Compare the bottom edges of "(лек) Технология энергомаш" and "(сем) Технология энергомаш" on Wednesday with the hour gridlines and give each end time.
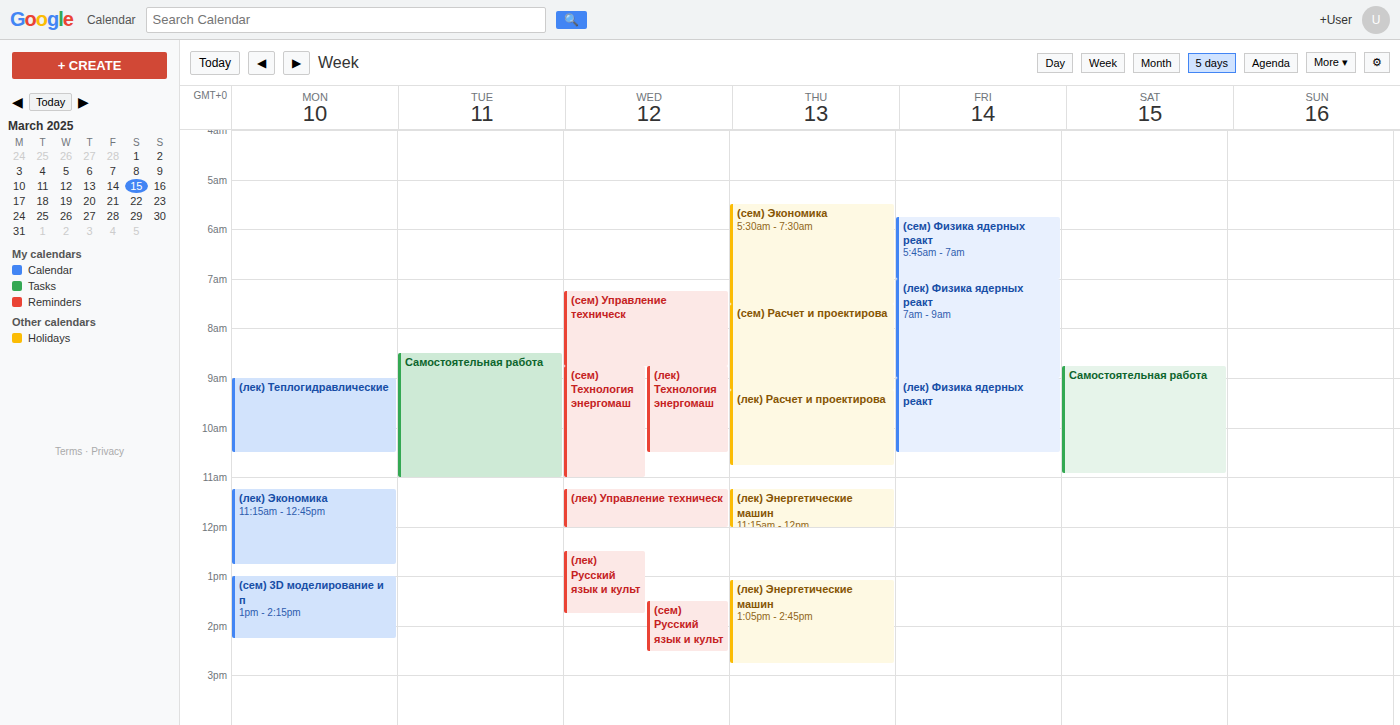
"(лек) Технология энергомаш": 10:30 AM, halfway between the 10 AM and 11 AM lines. "(сем) Технология энергомаш": 11:00 AM, exactly on the 11 AM line.